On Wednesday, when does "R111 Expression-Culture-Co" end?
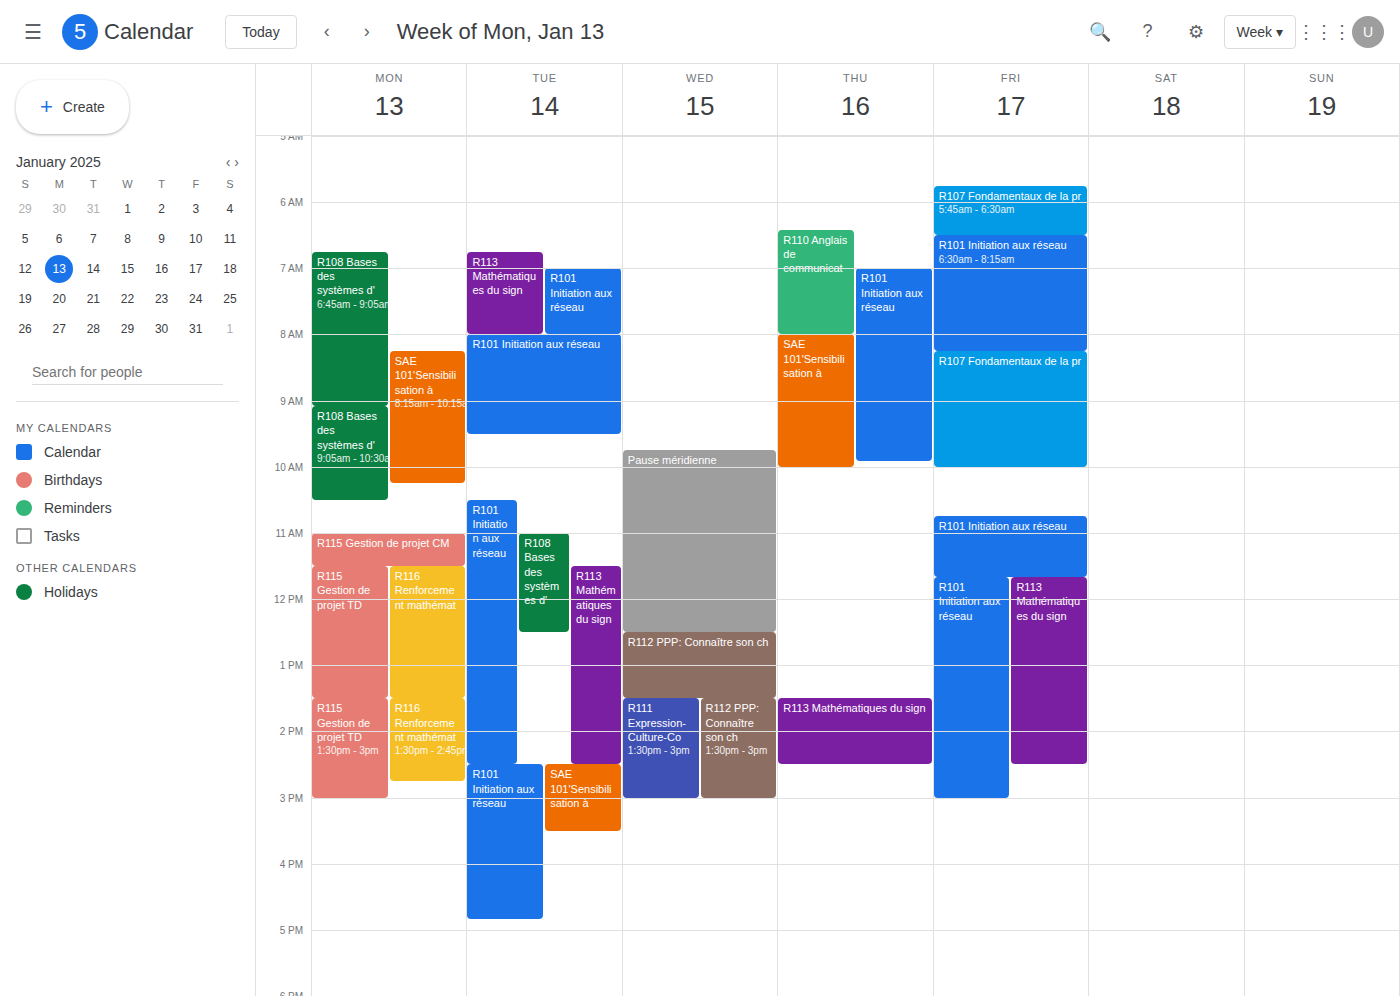
15:00